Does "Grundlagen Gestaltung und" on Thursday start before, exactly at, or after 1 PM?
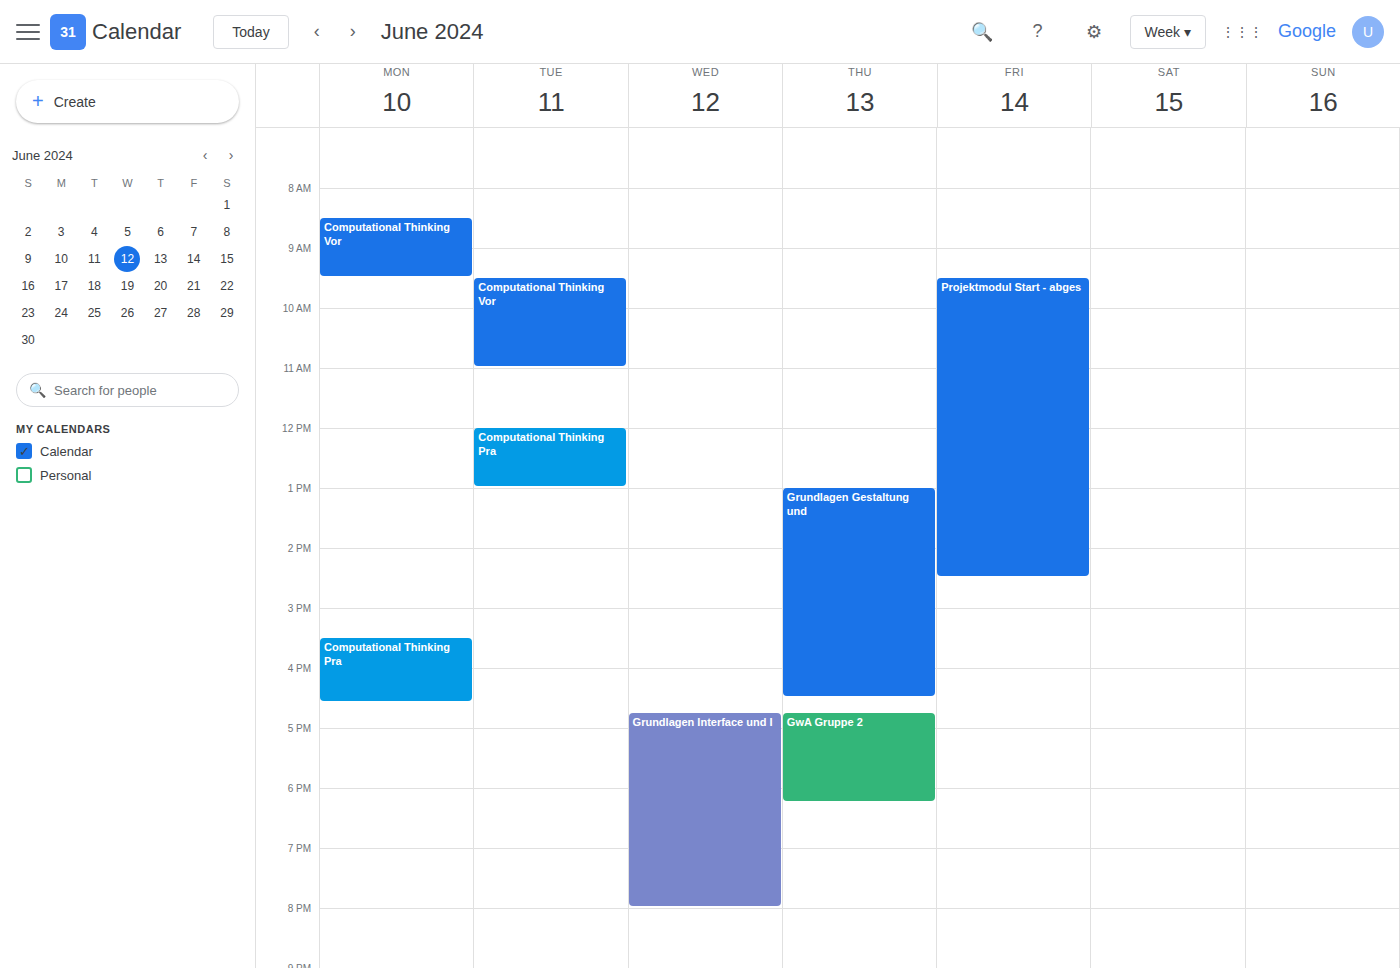
1:00 PM -- exactly at 1 PM, on the 1 PM line.